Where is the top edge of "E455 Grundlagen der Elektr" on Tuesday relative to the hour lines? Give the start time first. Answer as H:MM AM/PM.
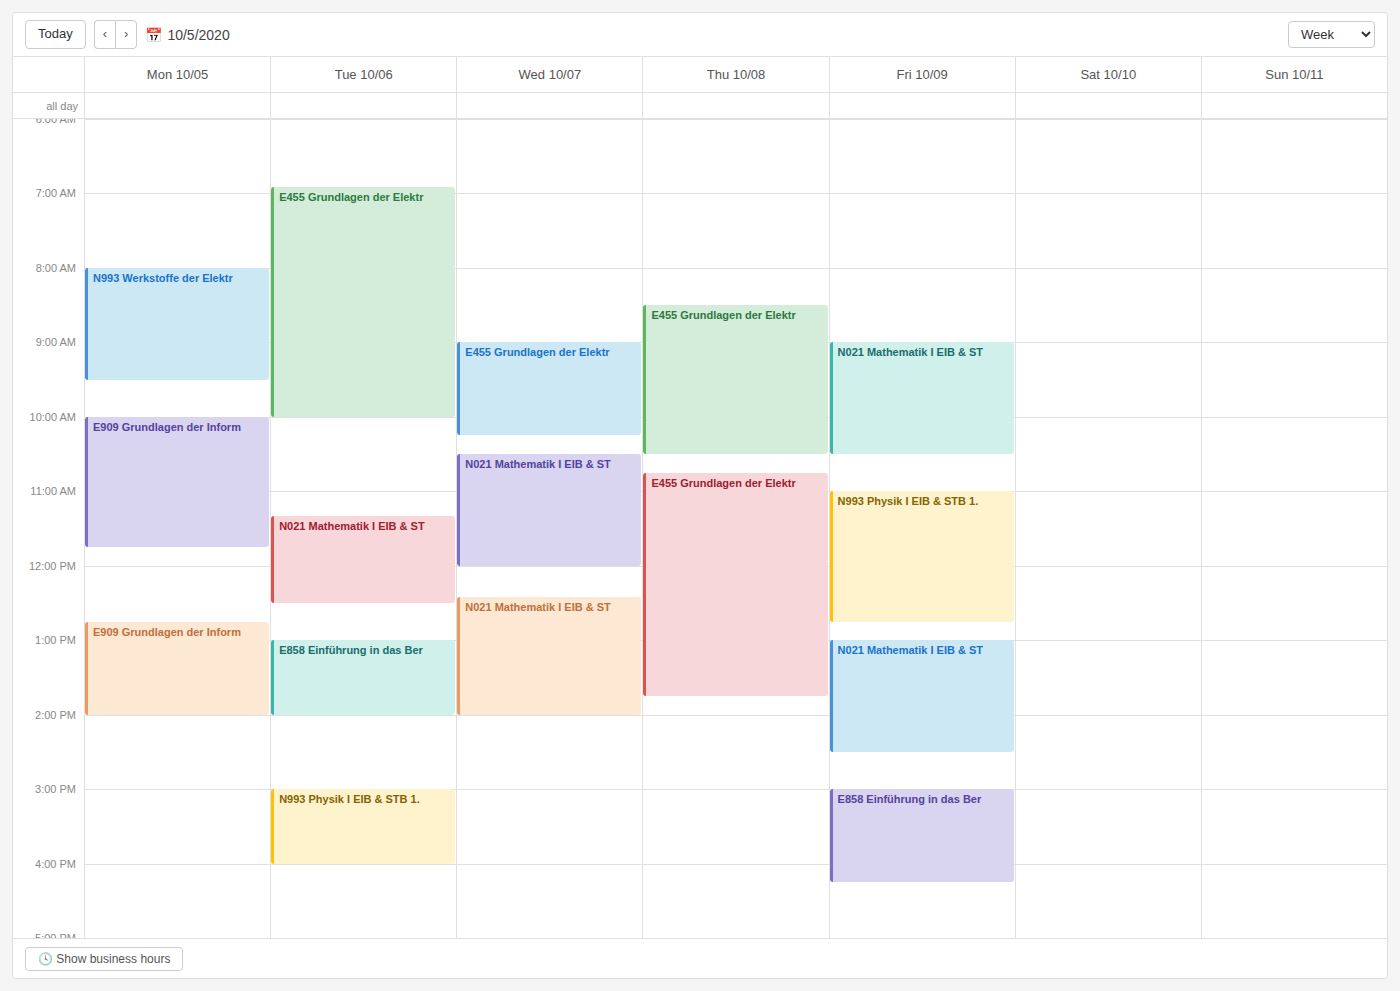
6:55 AM -- neither: 55 minutes below the 6 AM line and 5 minutes above the 7 AM line.